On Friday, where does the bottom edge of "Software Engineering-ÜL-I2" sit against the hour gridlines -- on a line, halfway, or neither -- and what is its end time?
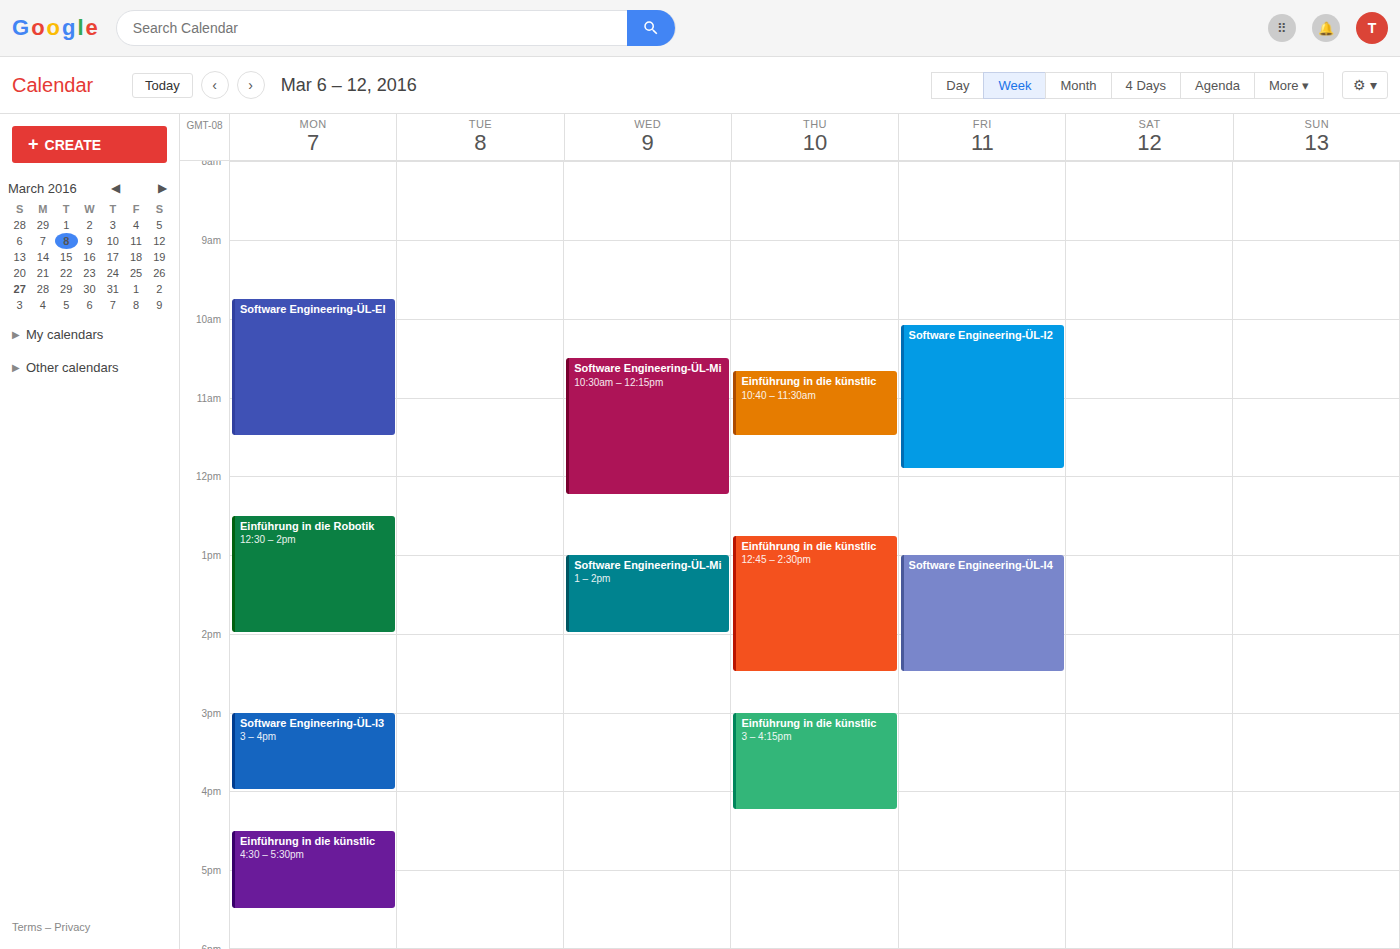
11:55 AM -- neither: 55 minutes below the 11 AM line and 5 minutes above the 12 PM line.